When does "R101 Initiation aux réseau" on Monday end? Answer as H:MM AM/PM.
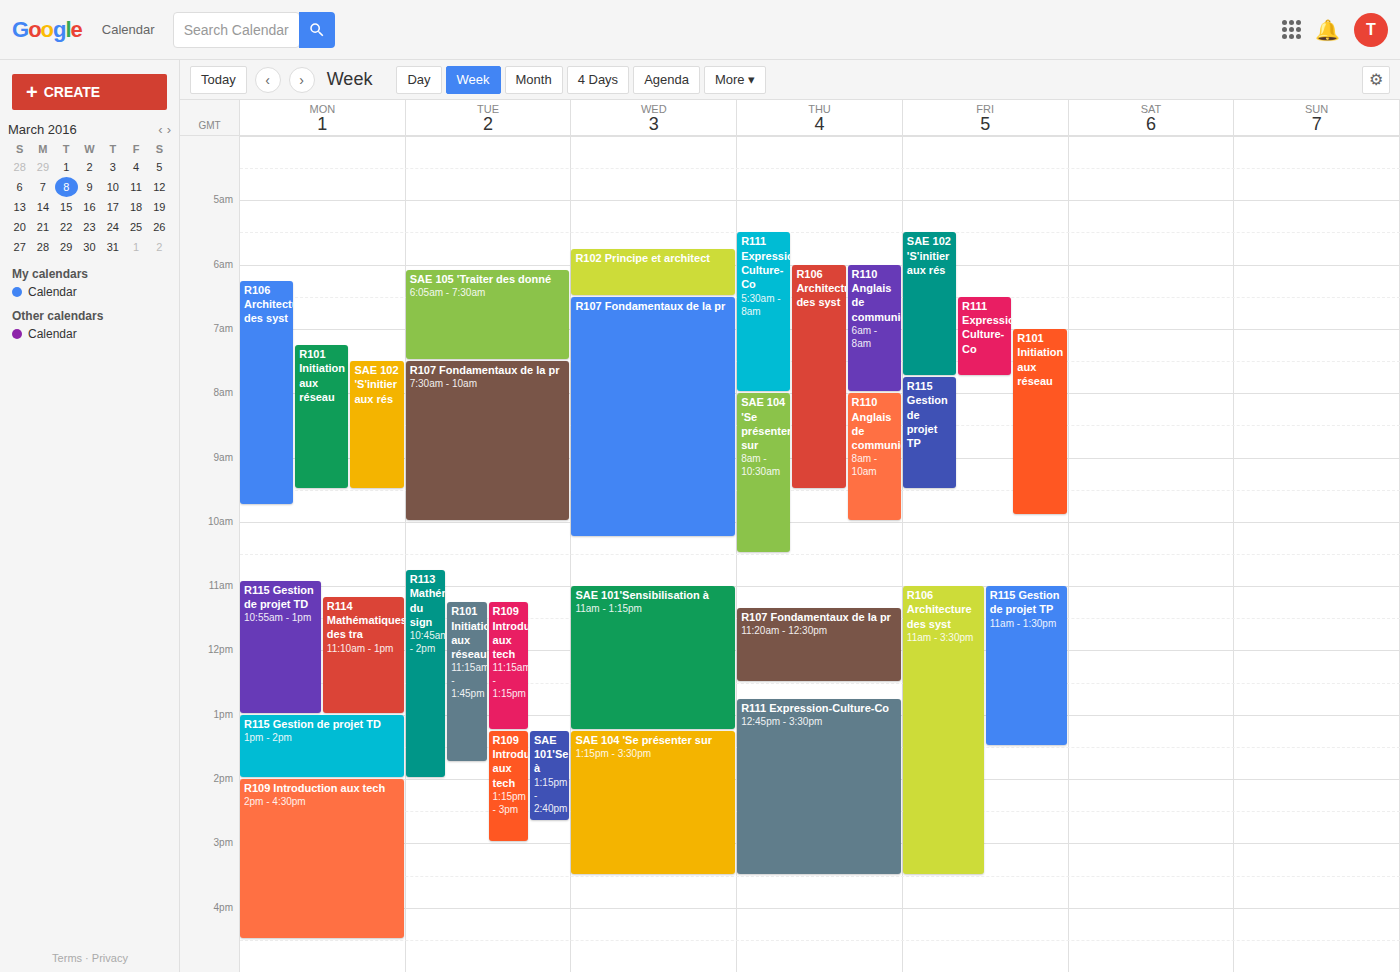
9:30 AM